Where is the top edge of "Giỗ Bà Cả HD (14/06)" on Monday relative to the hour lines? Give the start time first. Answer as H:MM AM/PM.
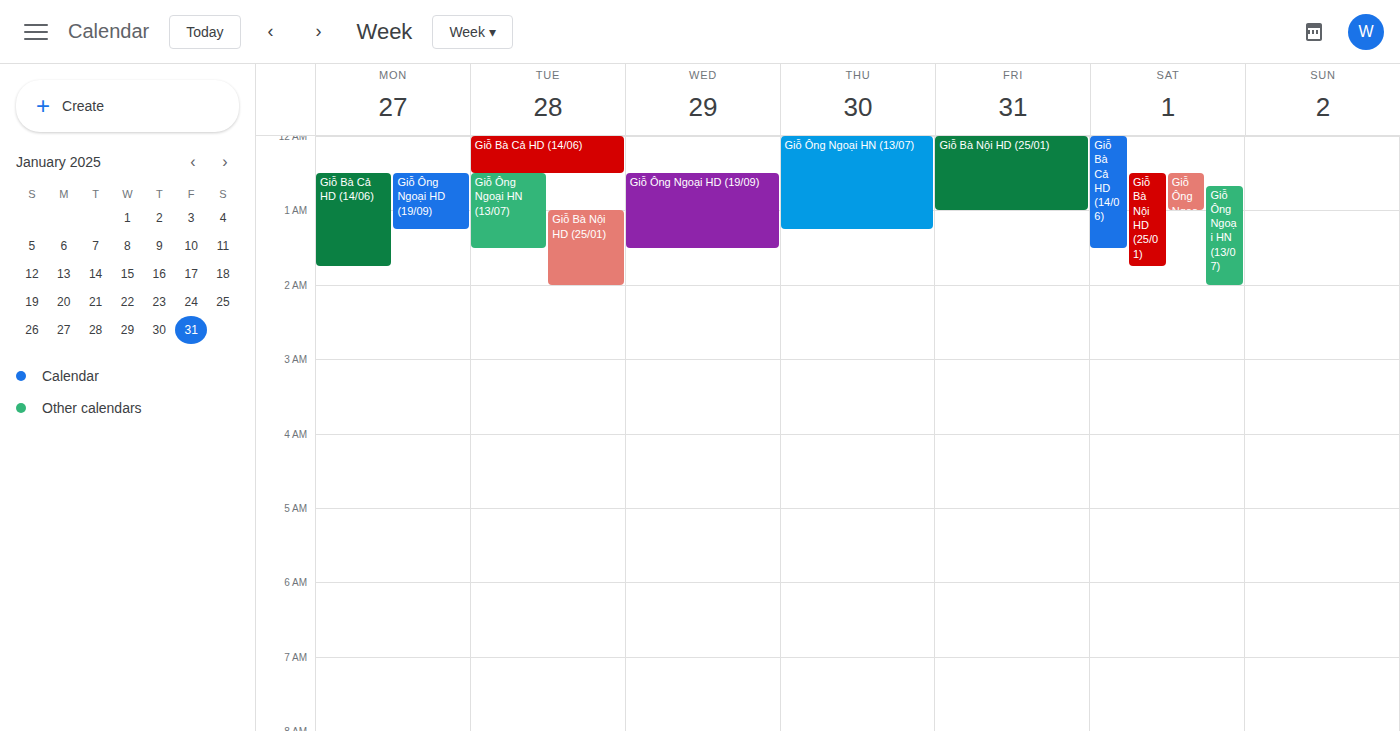
12:30 AM -- halfway between the 12 AM and 1 AM lines.